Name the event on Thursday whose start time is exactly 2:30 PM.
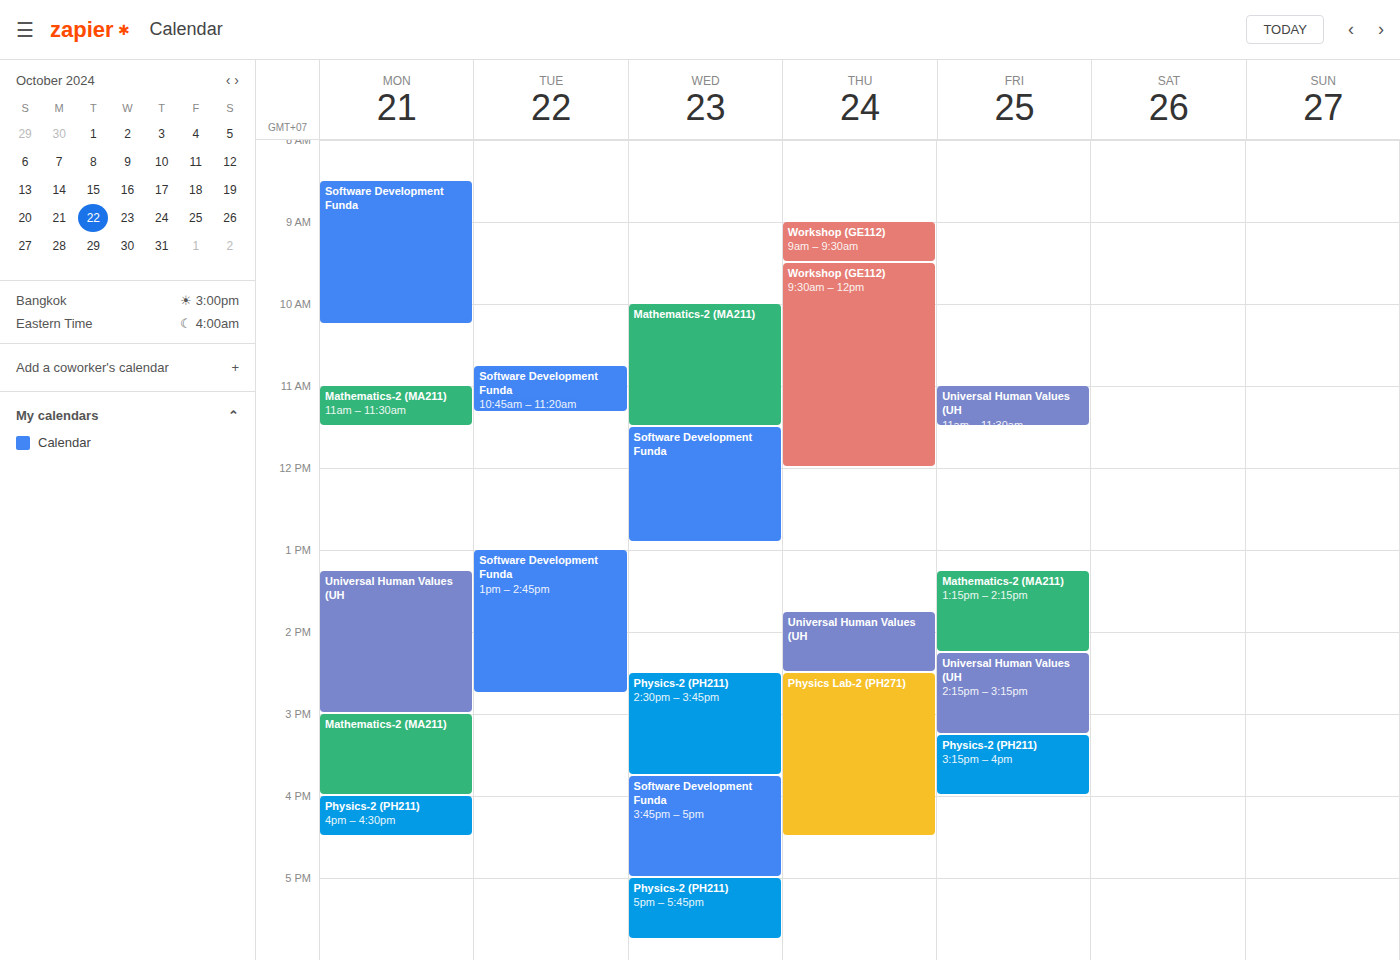
"Physics Lab-2 (PH271)"